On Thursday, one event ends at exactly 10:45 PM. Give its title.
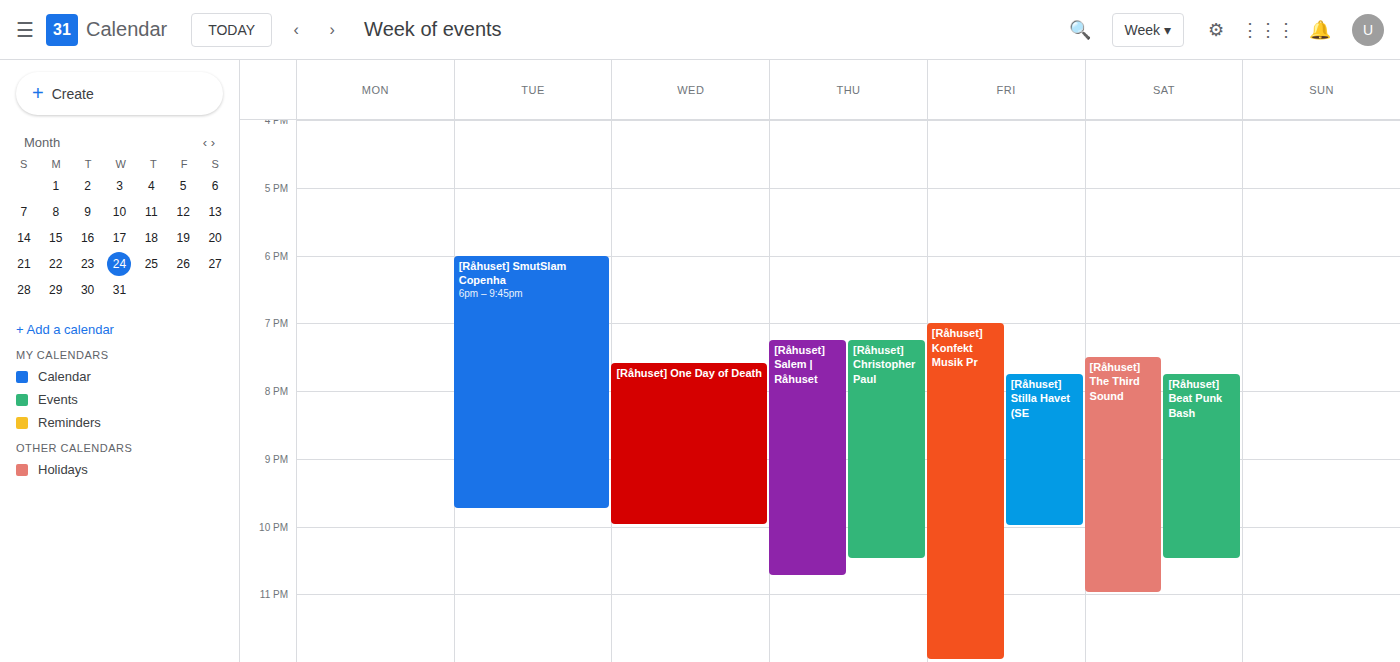
"[Råhuset] Salem | Råhuset"